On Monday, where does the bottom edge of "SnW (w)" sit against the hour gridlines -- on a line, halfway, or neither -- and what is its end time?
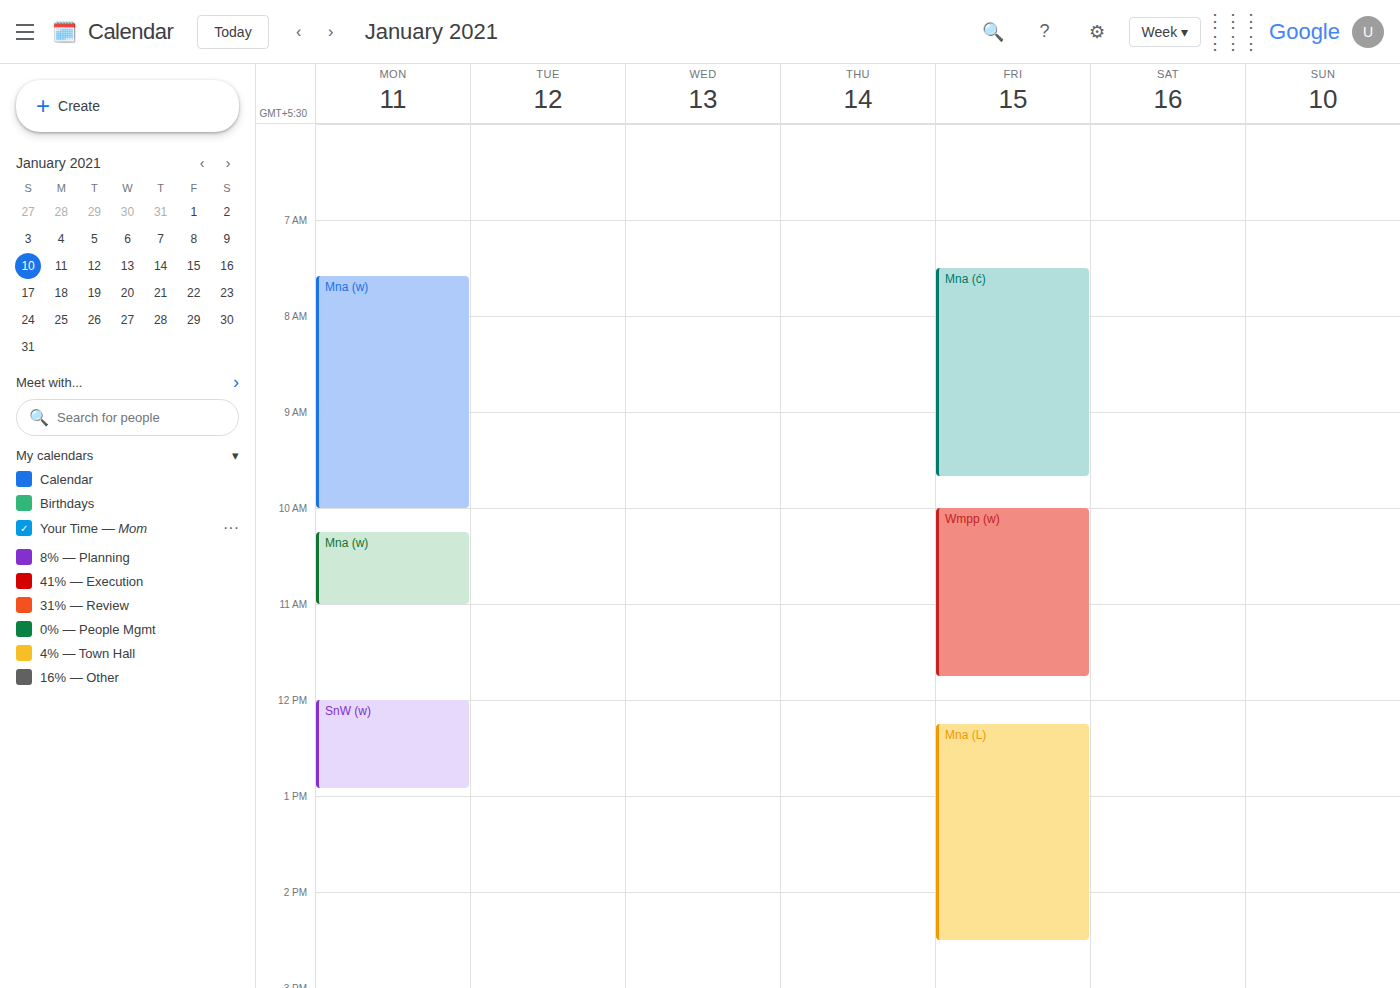
12:55 PM -- neither: 55 minutes below the 12 PM line and 5 minutes above the 1 PM line.